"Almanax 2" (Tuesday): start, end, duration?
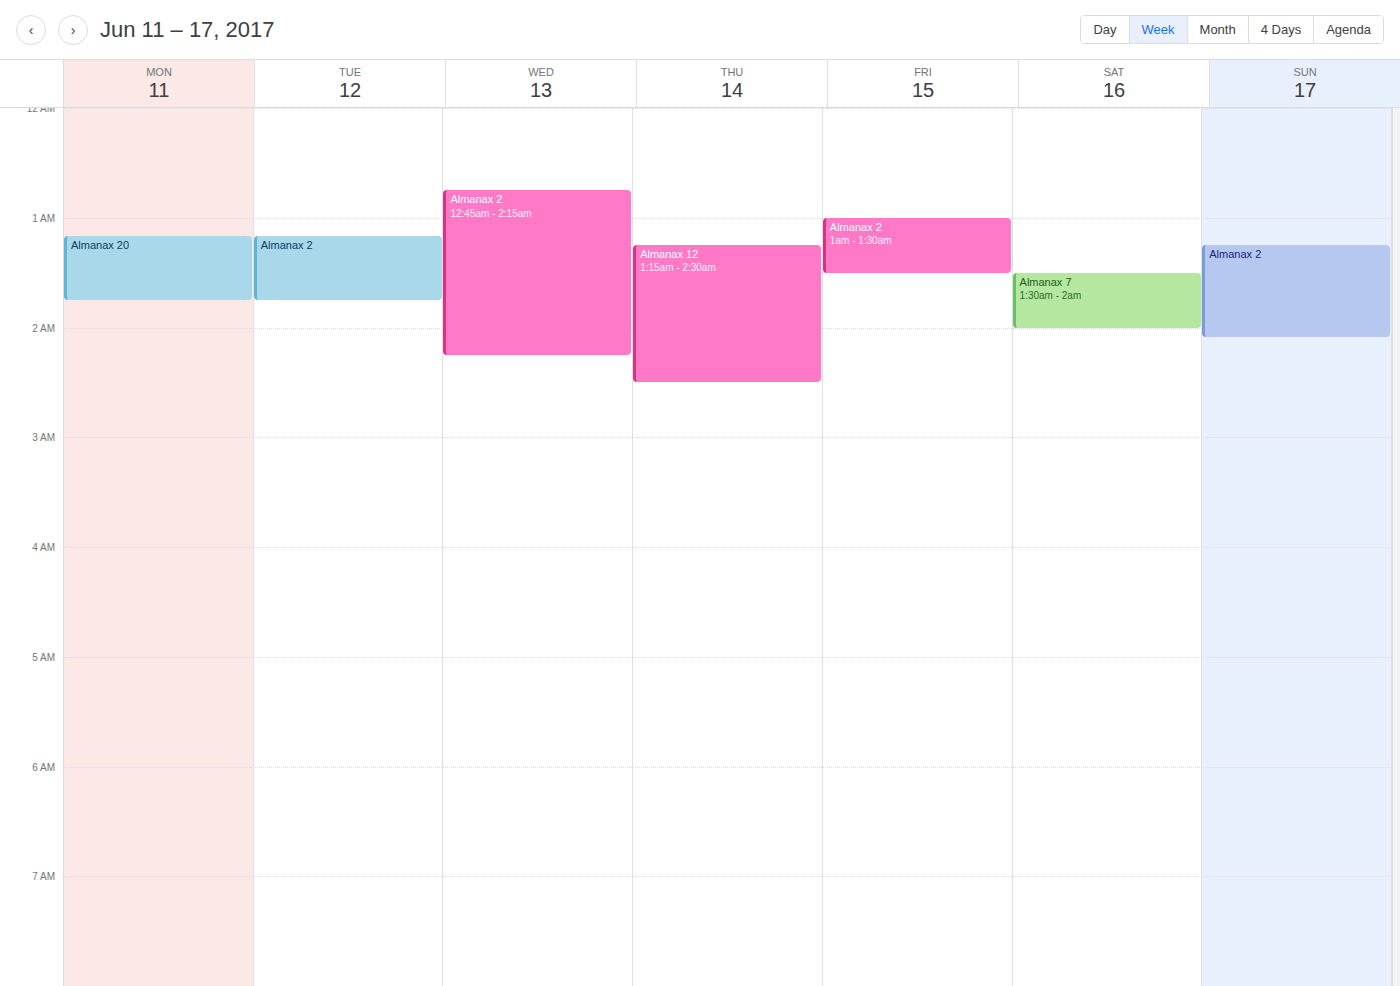
1:10 AM to 1:45 AM, 35 minutes